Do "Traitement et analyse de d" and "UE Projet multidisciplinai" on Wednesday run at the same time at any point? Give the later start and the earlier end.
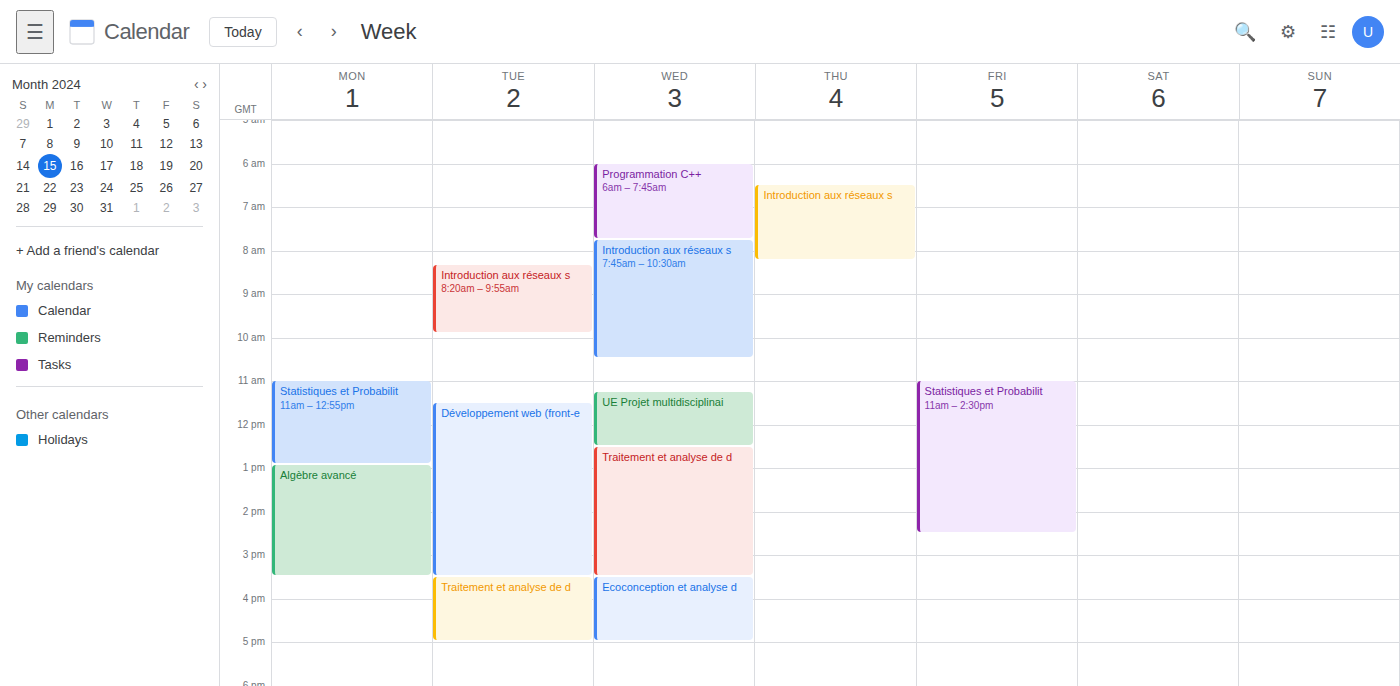
"UE Projet multidisciplinai" ends at 12:30 PM, exactly when "Traitement et analyse de d" starts -- they touch but do not overlap.